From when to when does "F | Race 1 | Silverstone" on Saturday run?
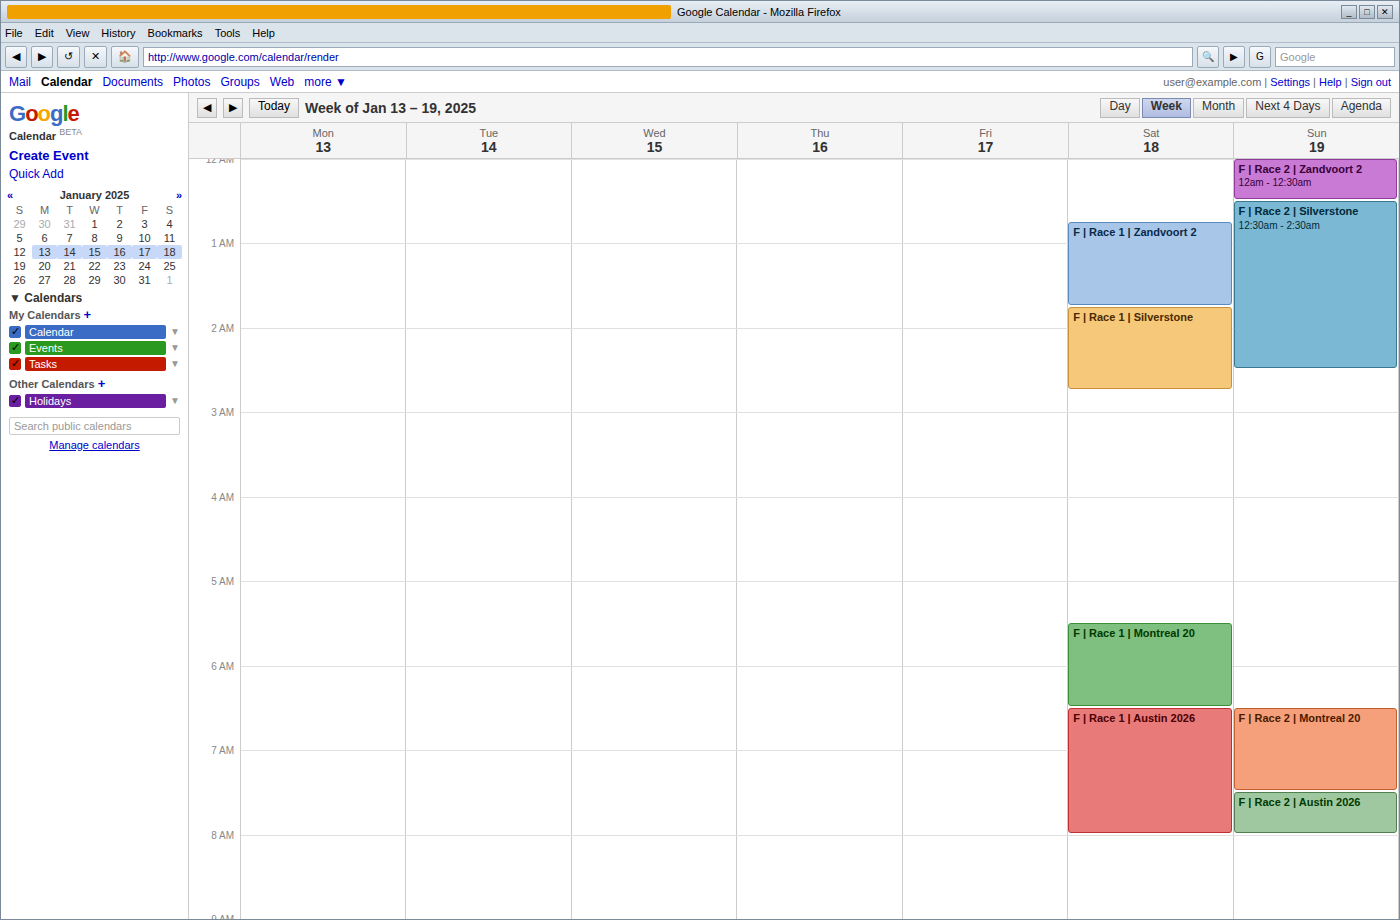
1:45 AM to 2:45 AM